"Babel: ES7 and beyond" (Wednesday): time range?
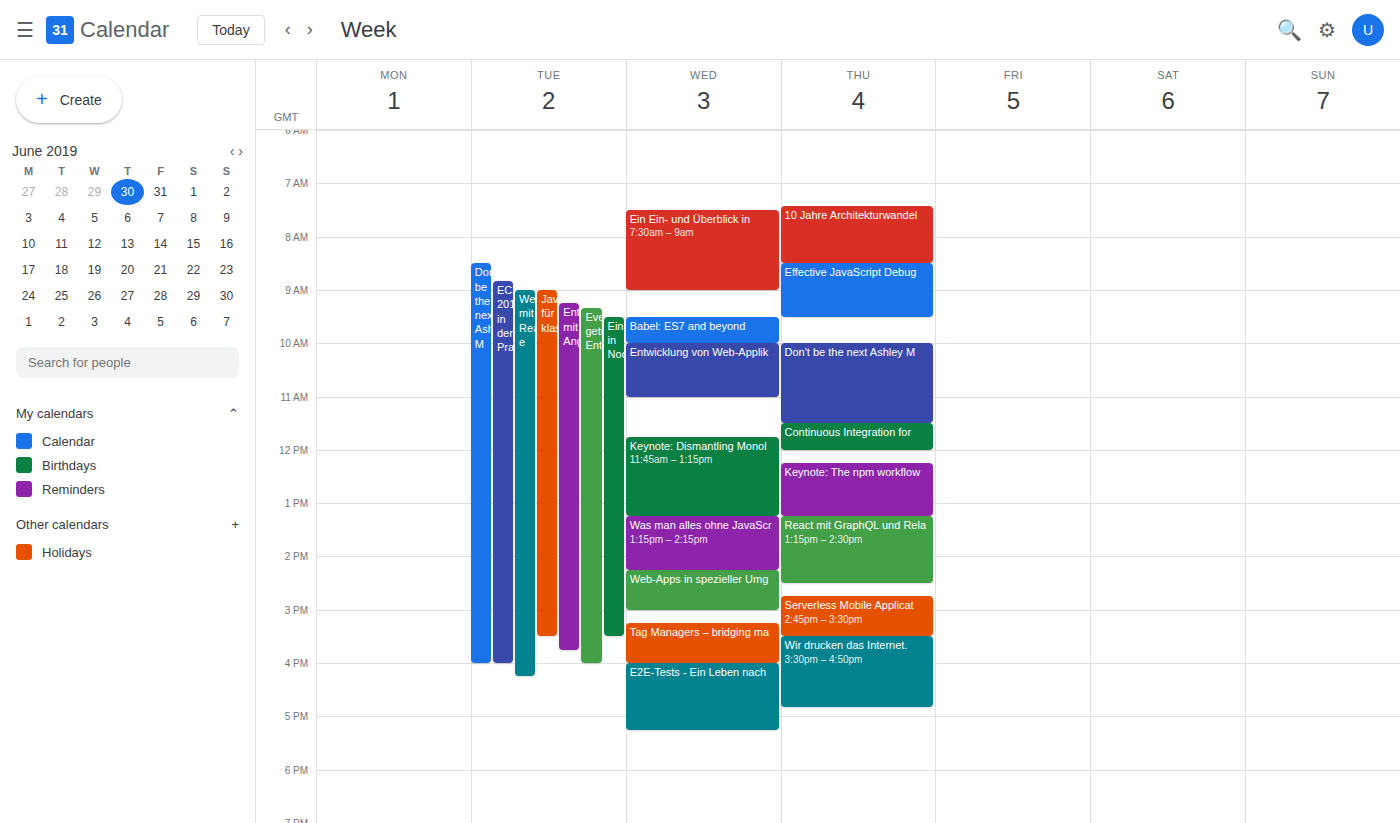
9:30 AM to 10:00 AM